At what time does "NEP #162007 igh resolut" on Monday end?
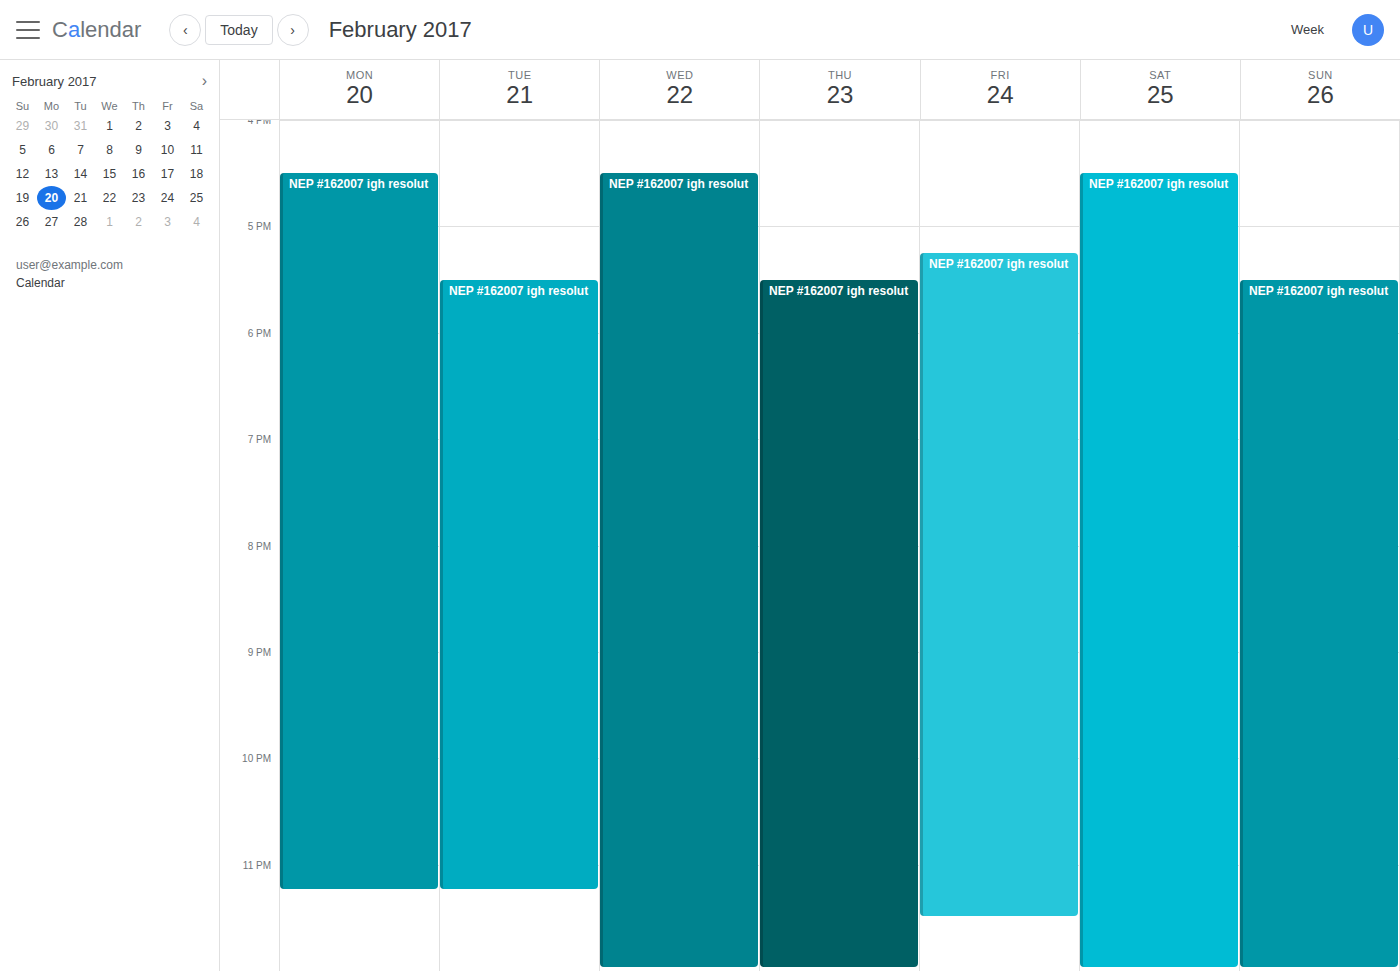
11:15 PM